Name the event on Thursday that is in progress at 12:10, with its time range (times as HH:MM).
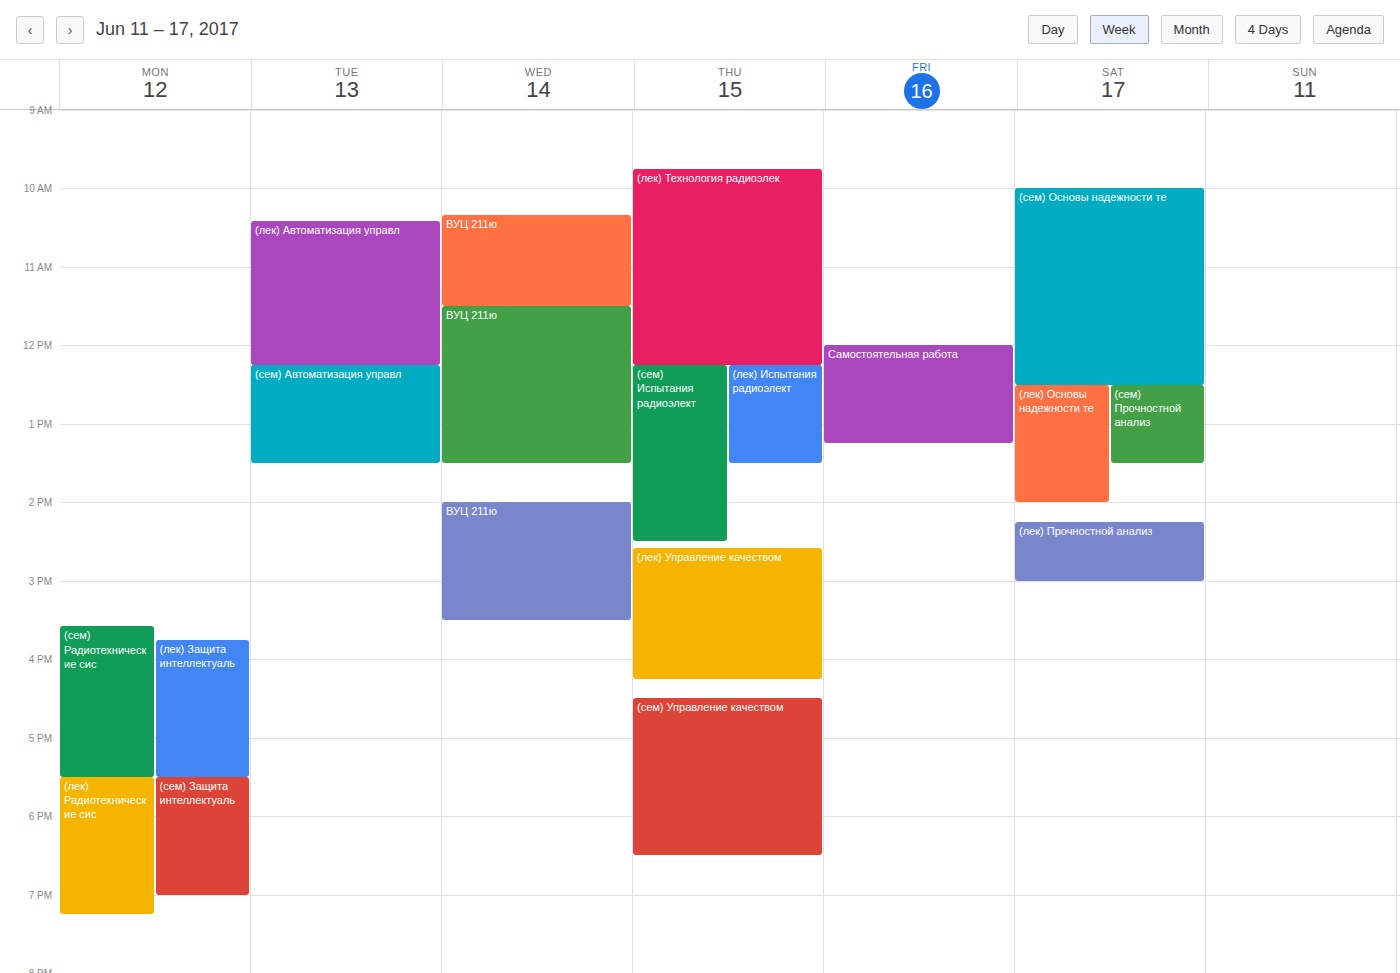
"(лек) Технология радиоэлек", 09:45 to 12:15